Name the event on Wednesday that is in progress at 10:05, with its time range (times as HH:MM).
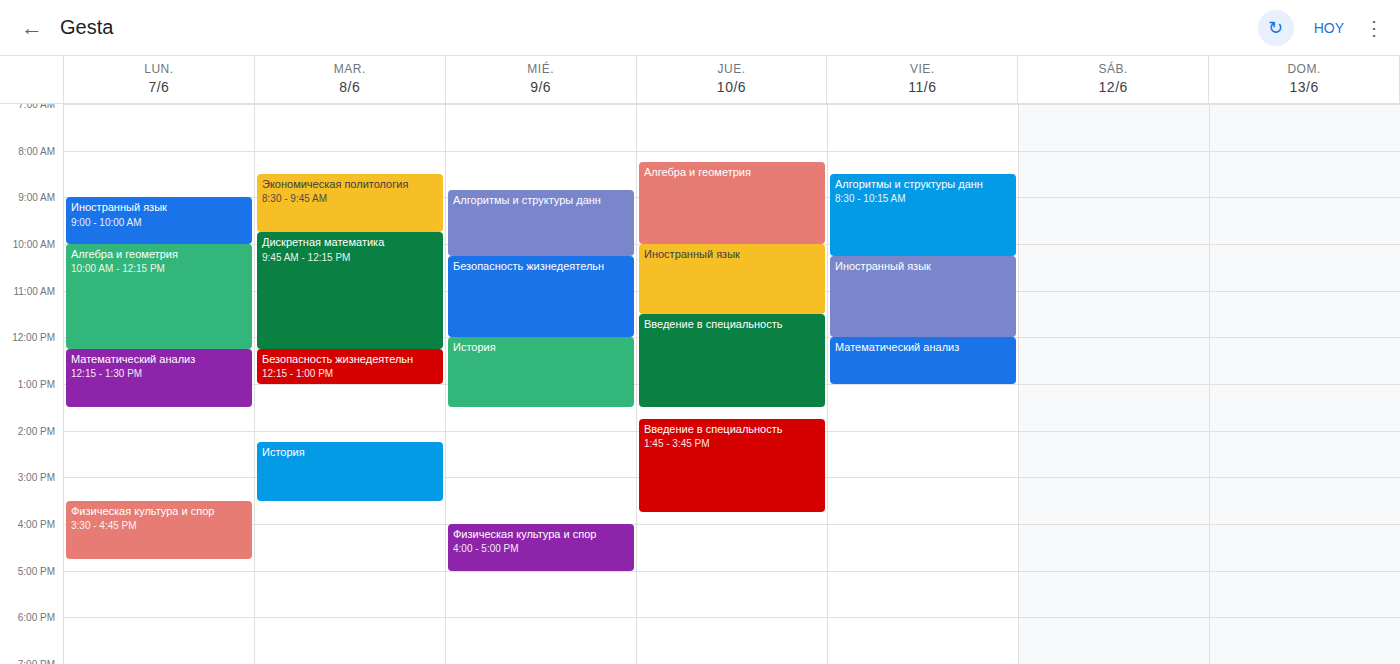
"Алгоритмы и структуры данн", 08:50 to 10:15